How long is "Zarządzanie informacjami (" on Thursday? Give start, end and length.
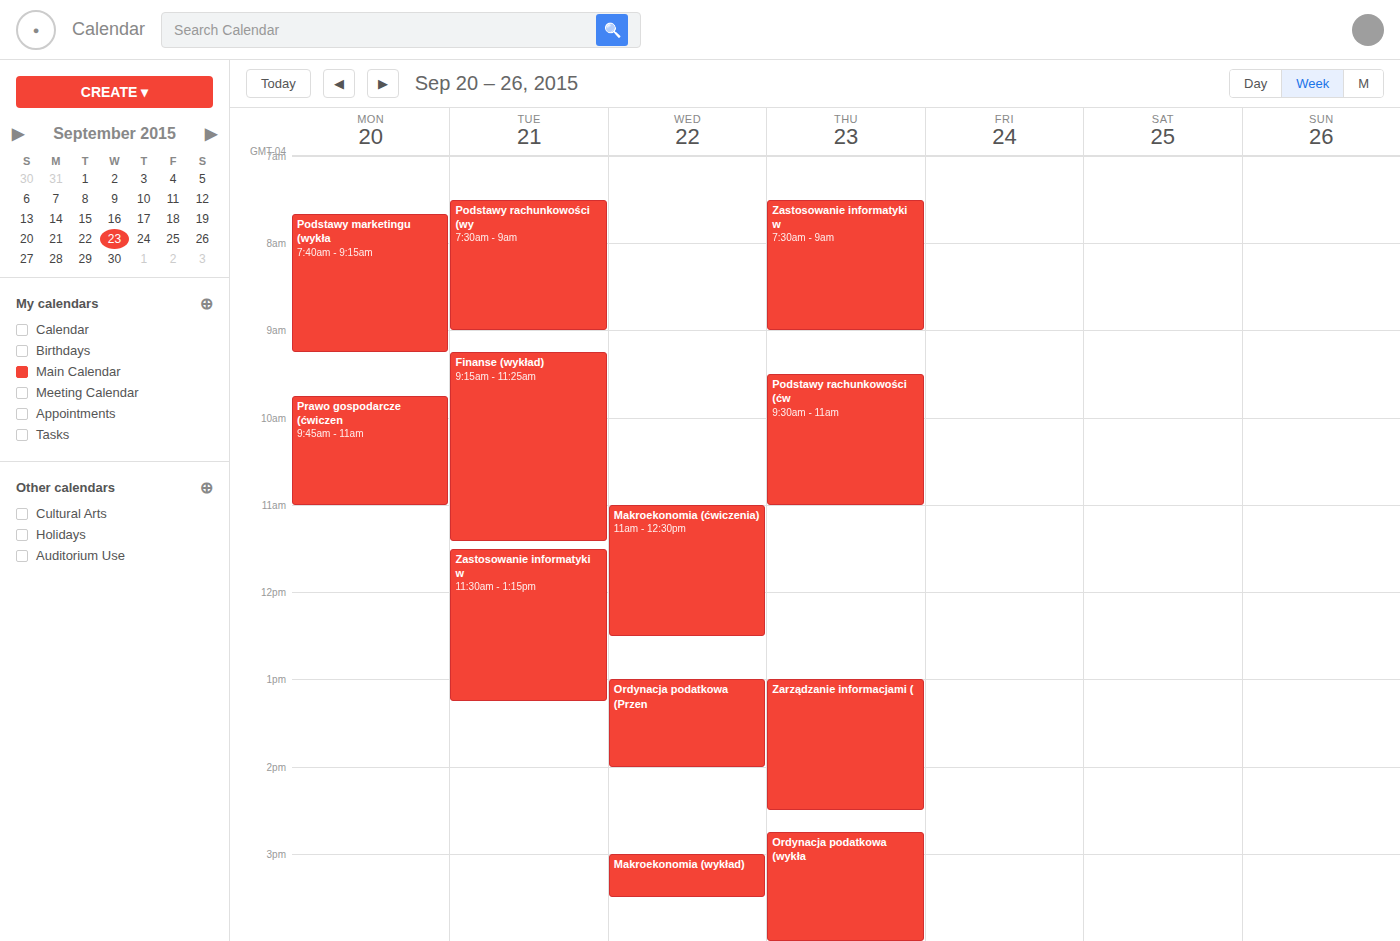
1:00 PM to 2:30 PM, 1 hour 30 minutes